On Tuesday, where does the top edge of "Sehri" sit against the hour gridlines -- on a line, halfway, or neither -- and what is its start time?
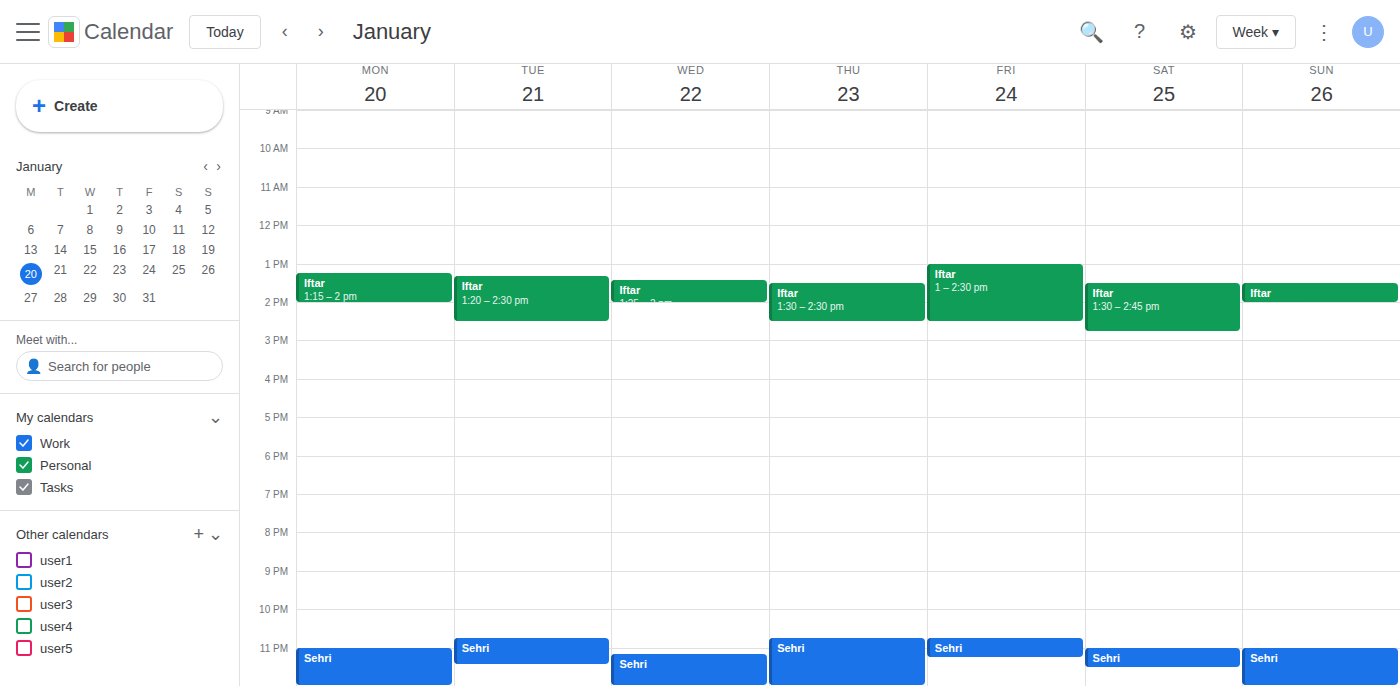
22:45 -- neither: three quarters of the way from the 22:00 line to the 23:00 line.